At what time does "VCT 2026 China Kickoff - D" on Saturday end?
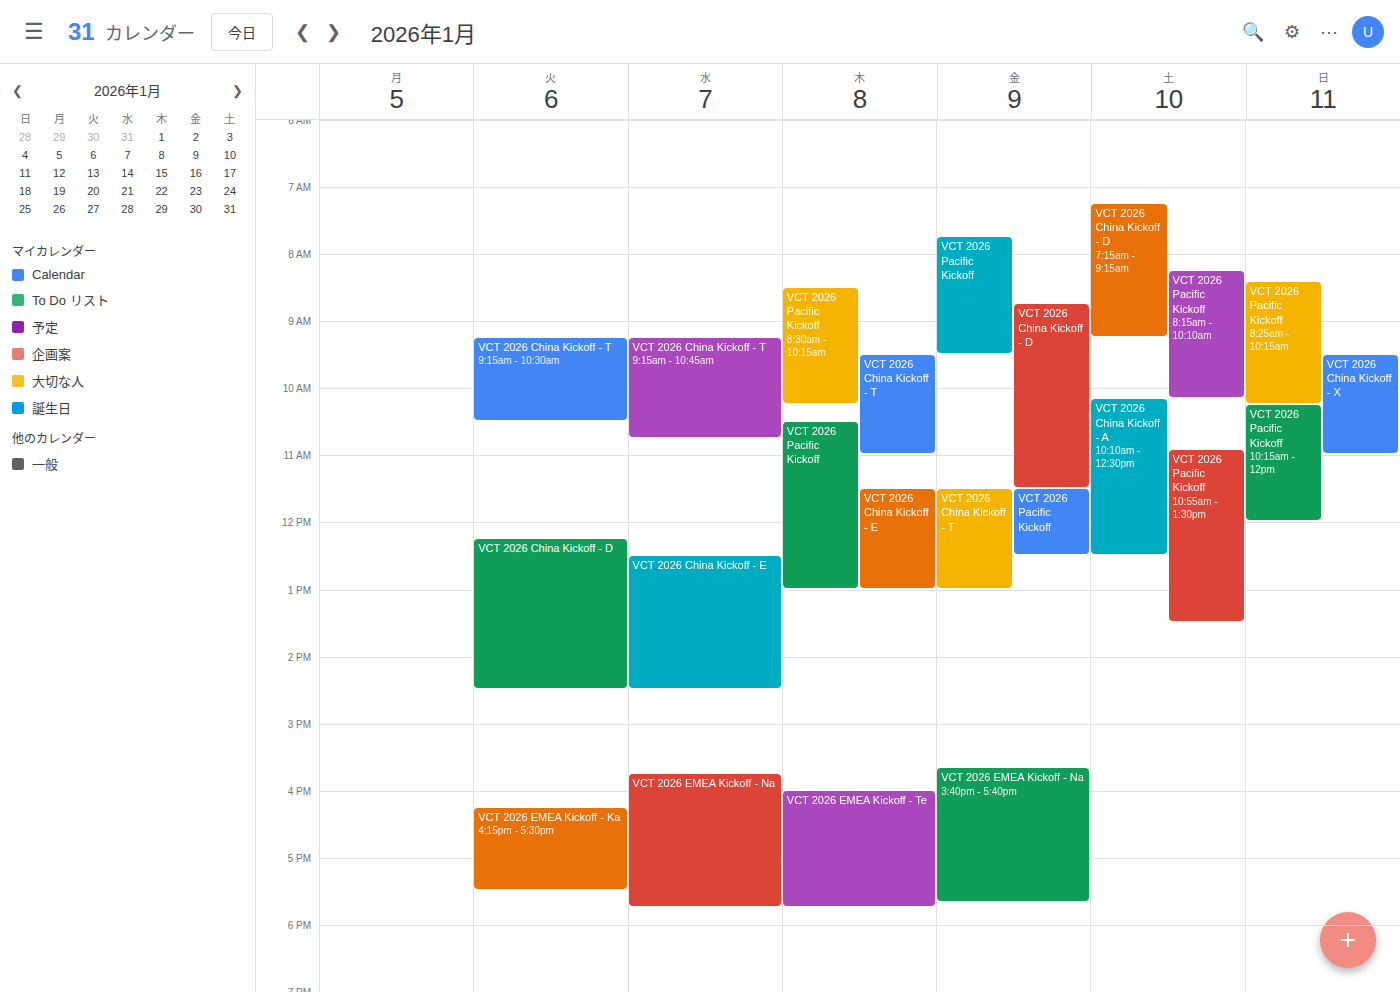
9:15 AM